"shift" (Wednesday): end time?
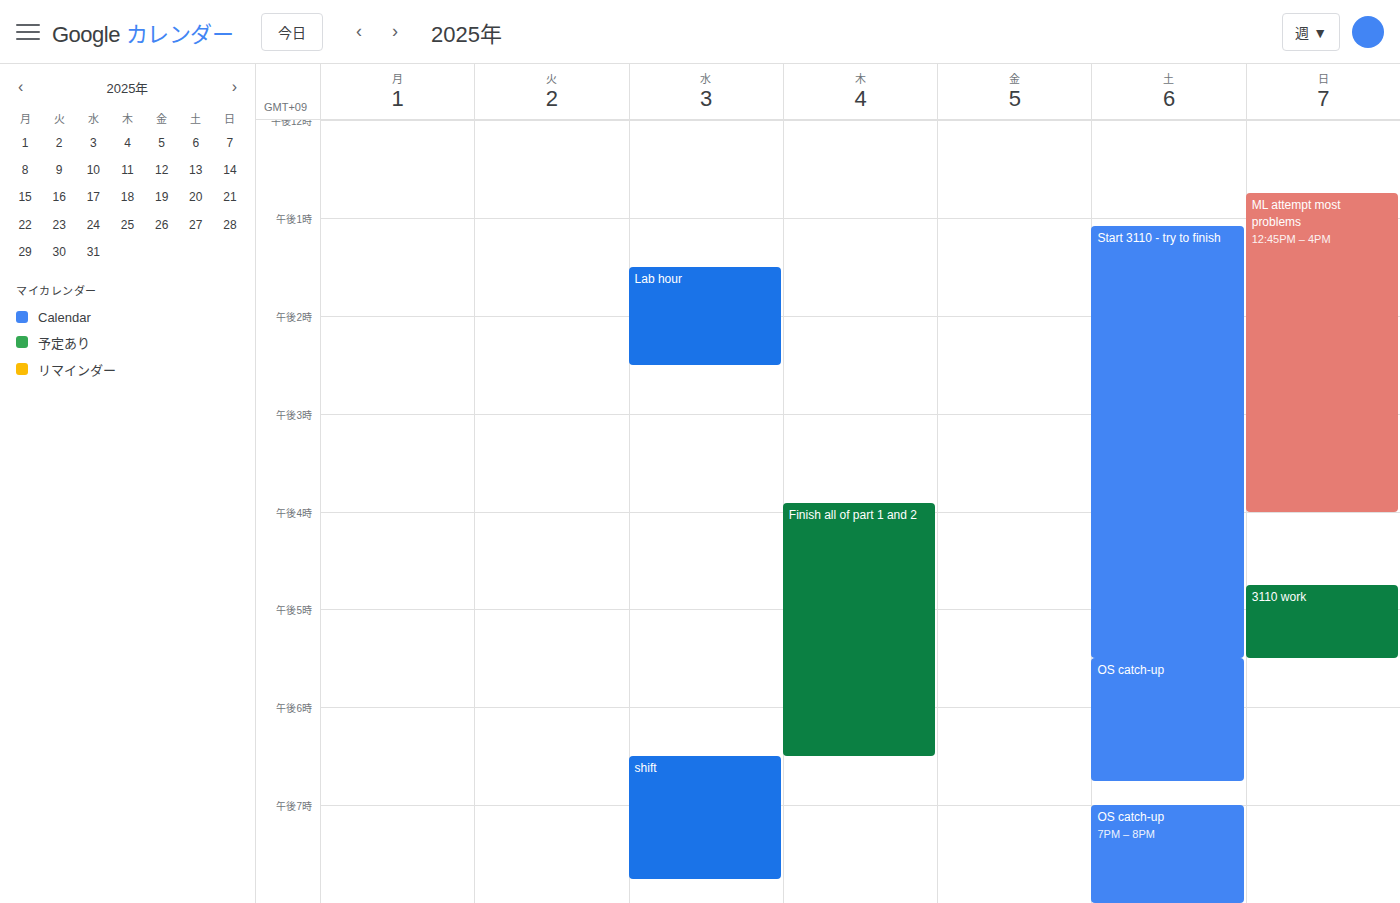
7:45 PM